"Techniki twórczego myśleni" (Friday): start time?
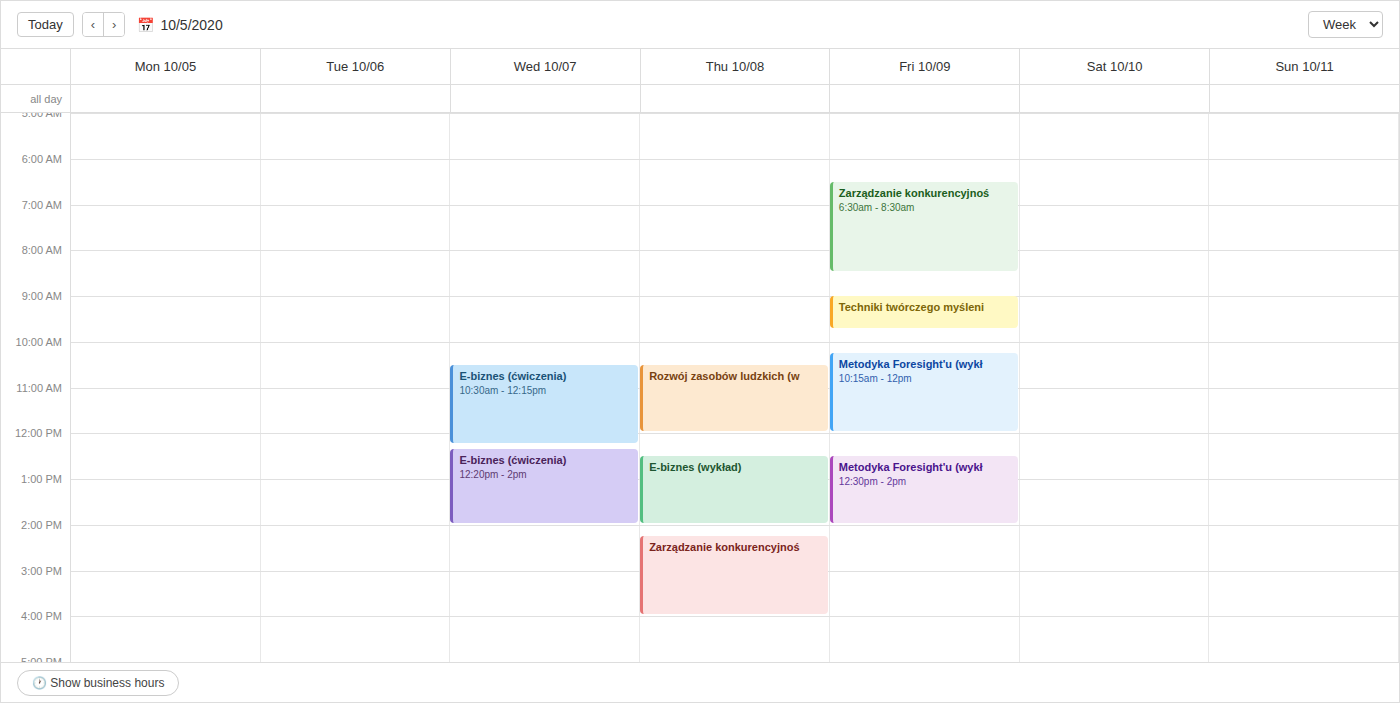
9:00 AM